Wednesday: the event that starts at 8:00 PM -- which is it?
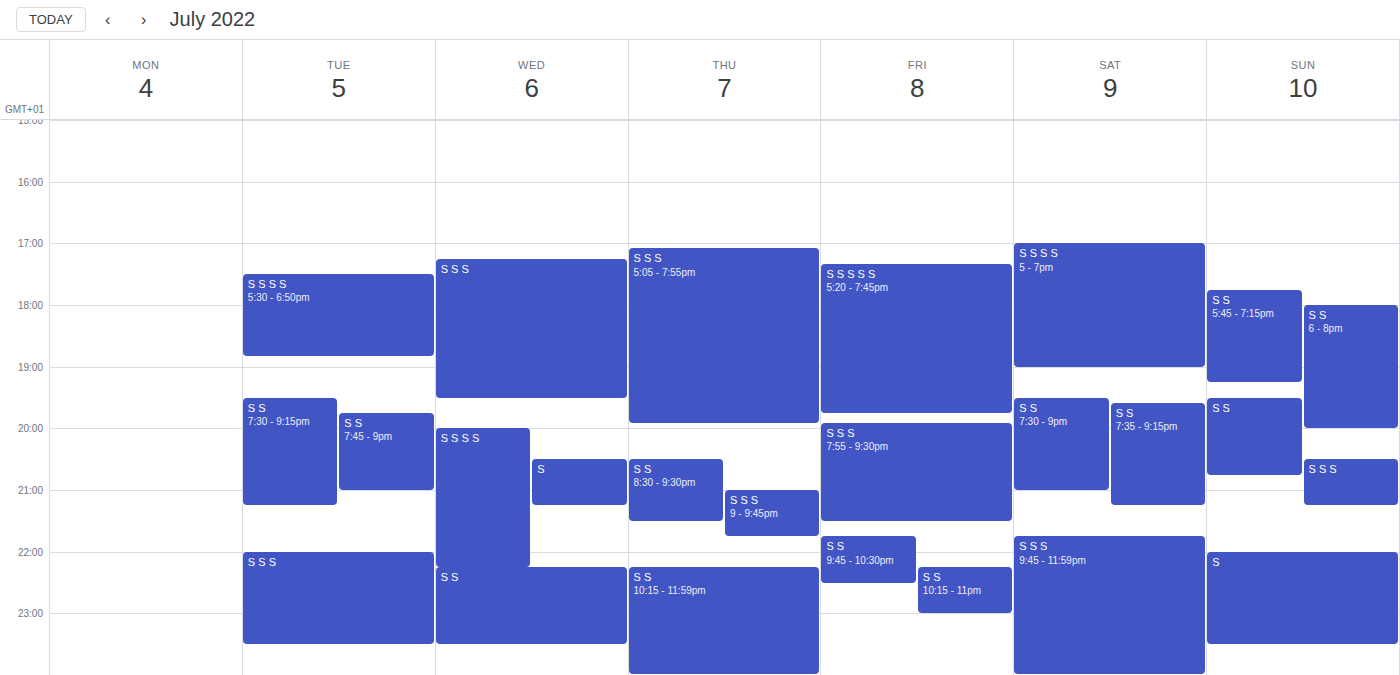
"S S S S"